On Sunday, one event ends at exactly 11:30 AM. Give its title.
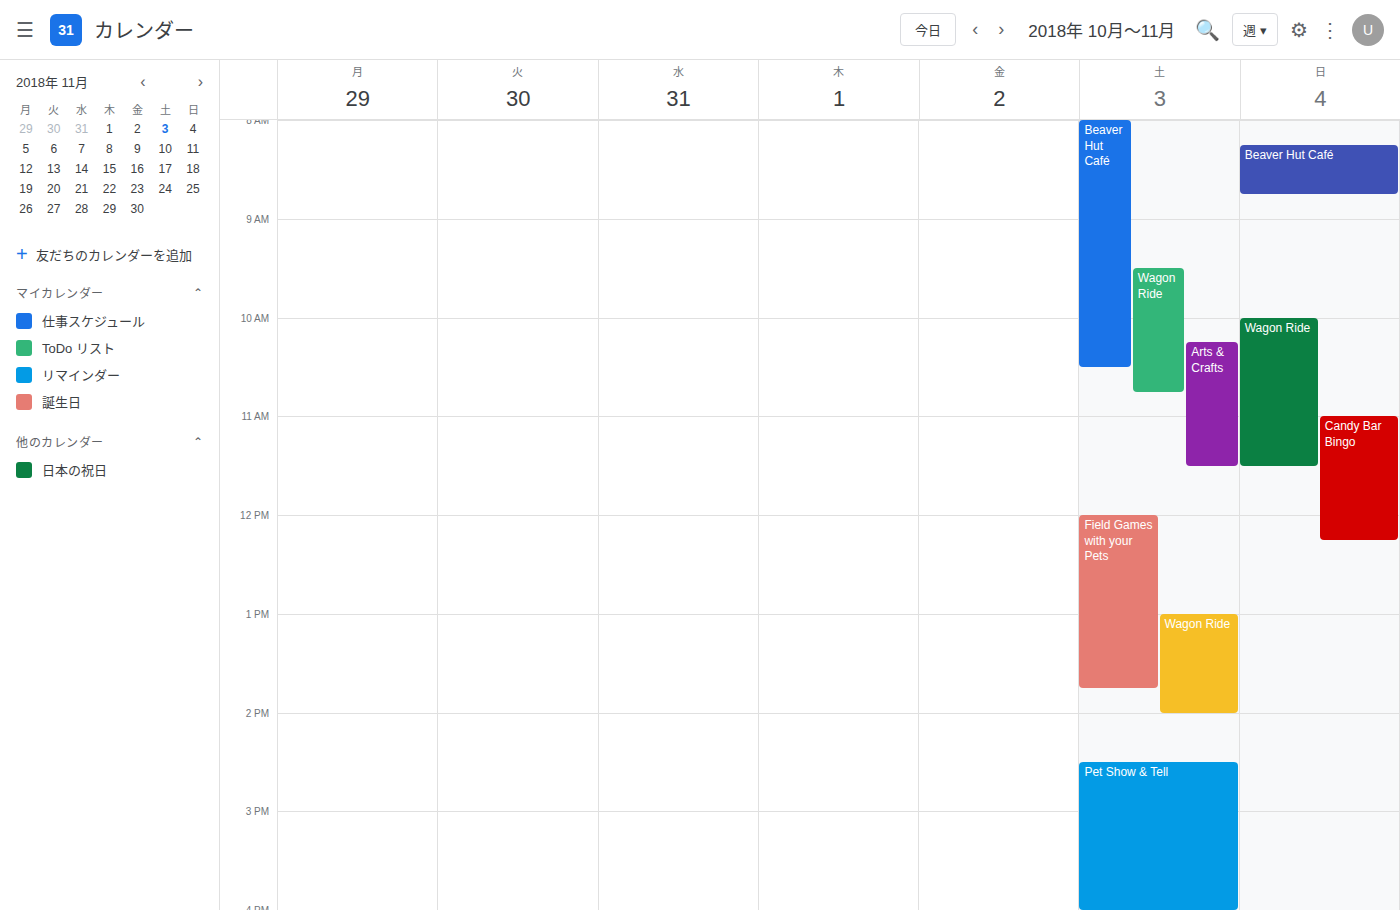
"Wagon Ride"